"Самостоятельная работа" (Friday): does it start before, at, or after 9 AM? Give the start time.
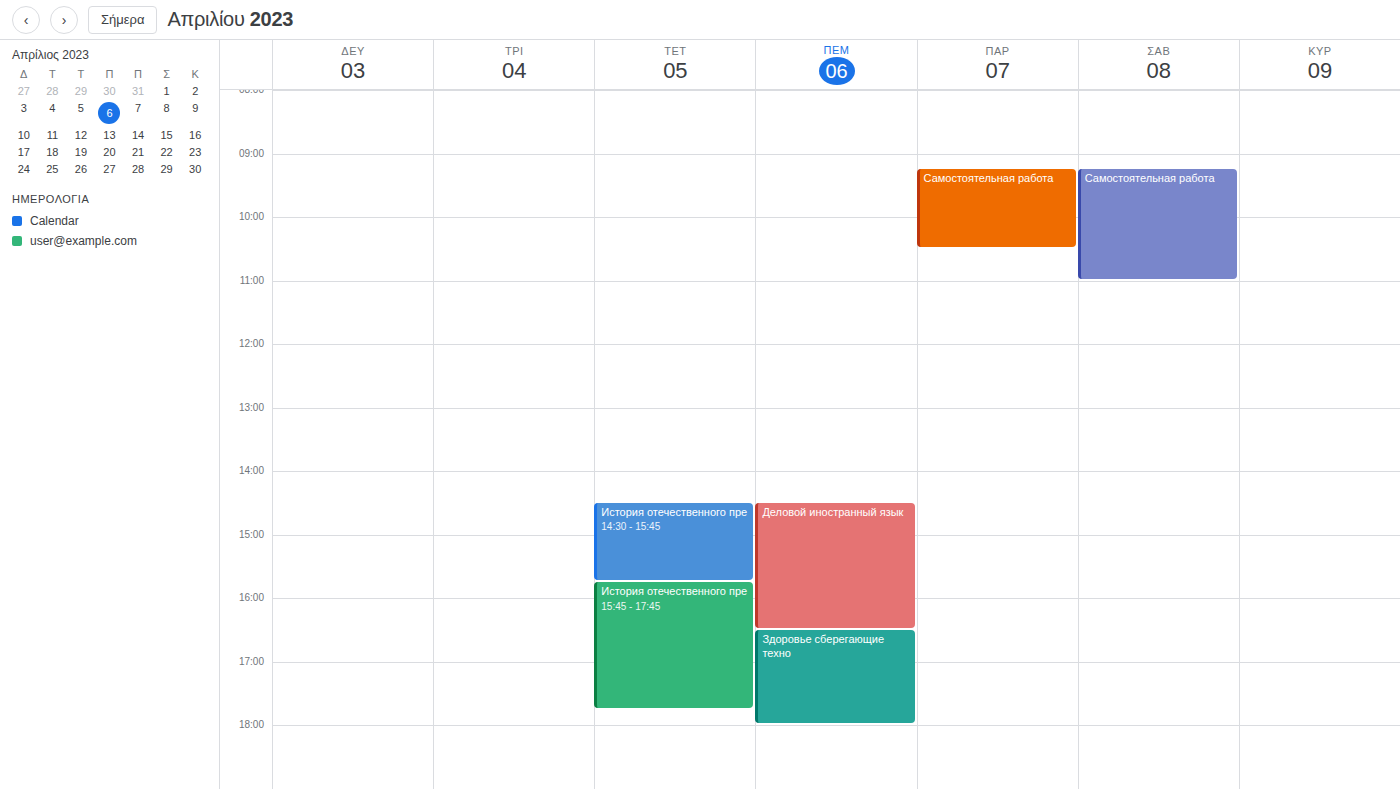
9:15 AM -- after 9 AM, 15 minutes below the 9 AM line.